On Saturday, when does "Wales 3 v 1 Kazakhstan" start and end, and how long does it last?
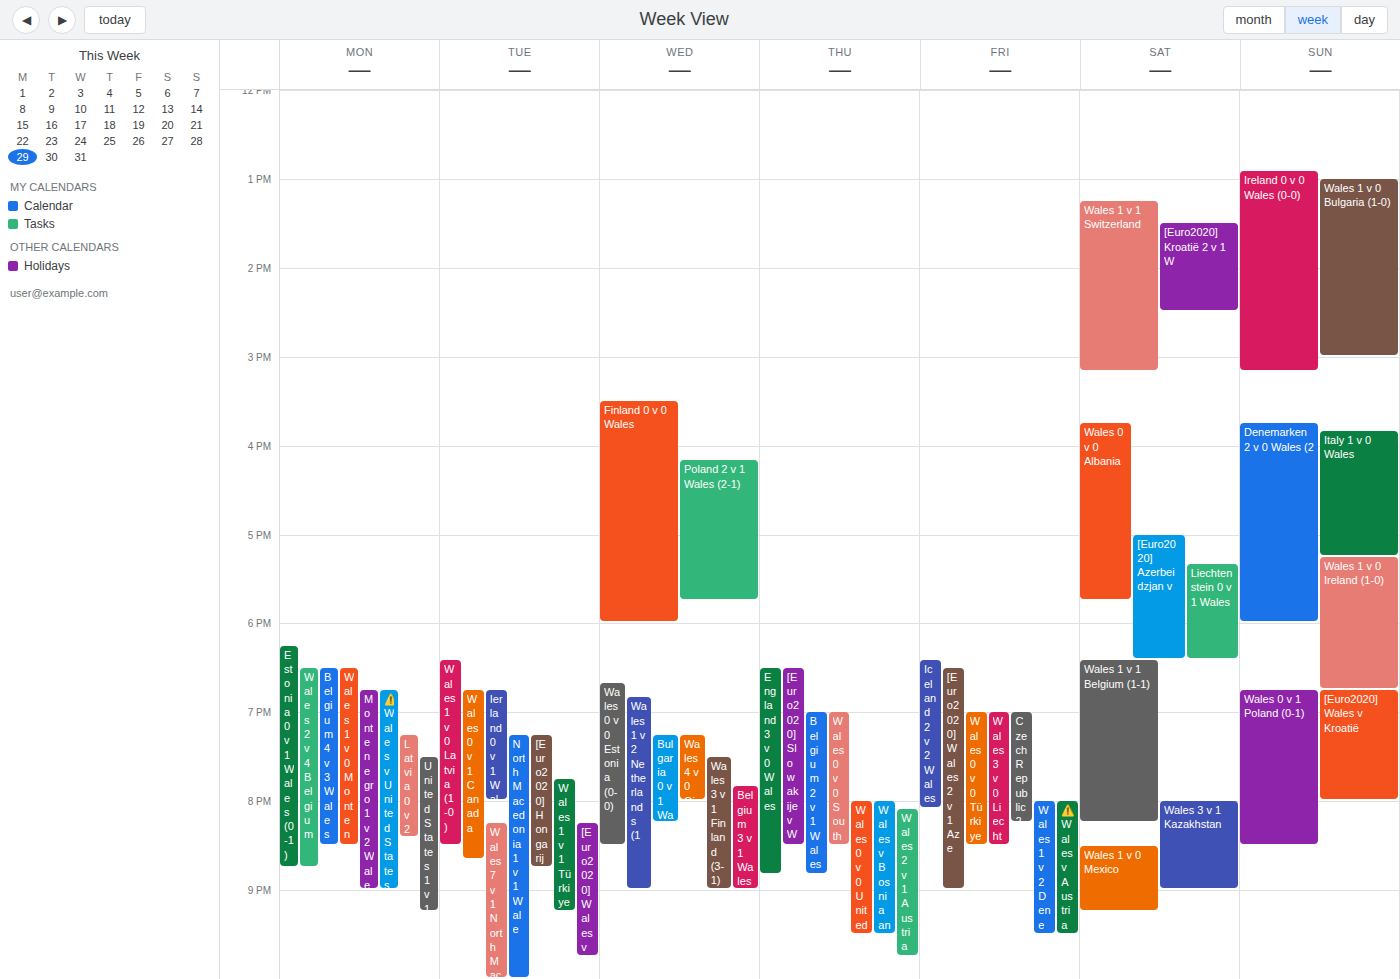
8:00 PM to 9:00 PM, 1 hour